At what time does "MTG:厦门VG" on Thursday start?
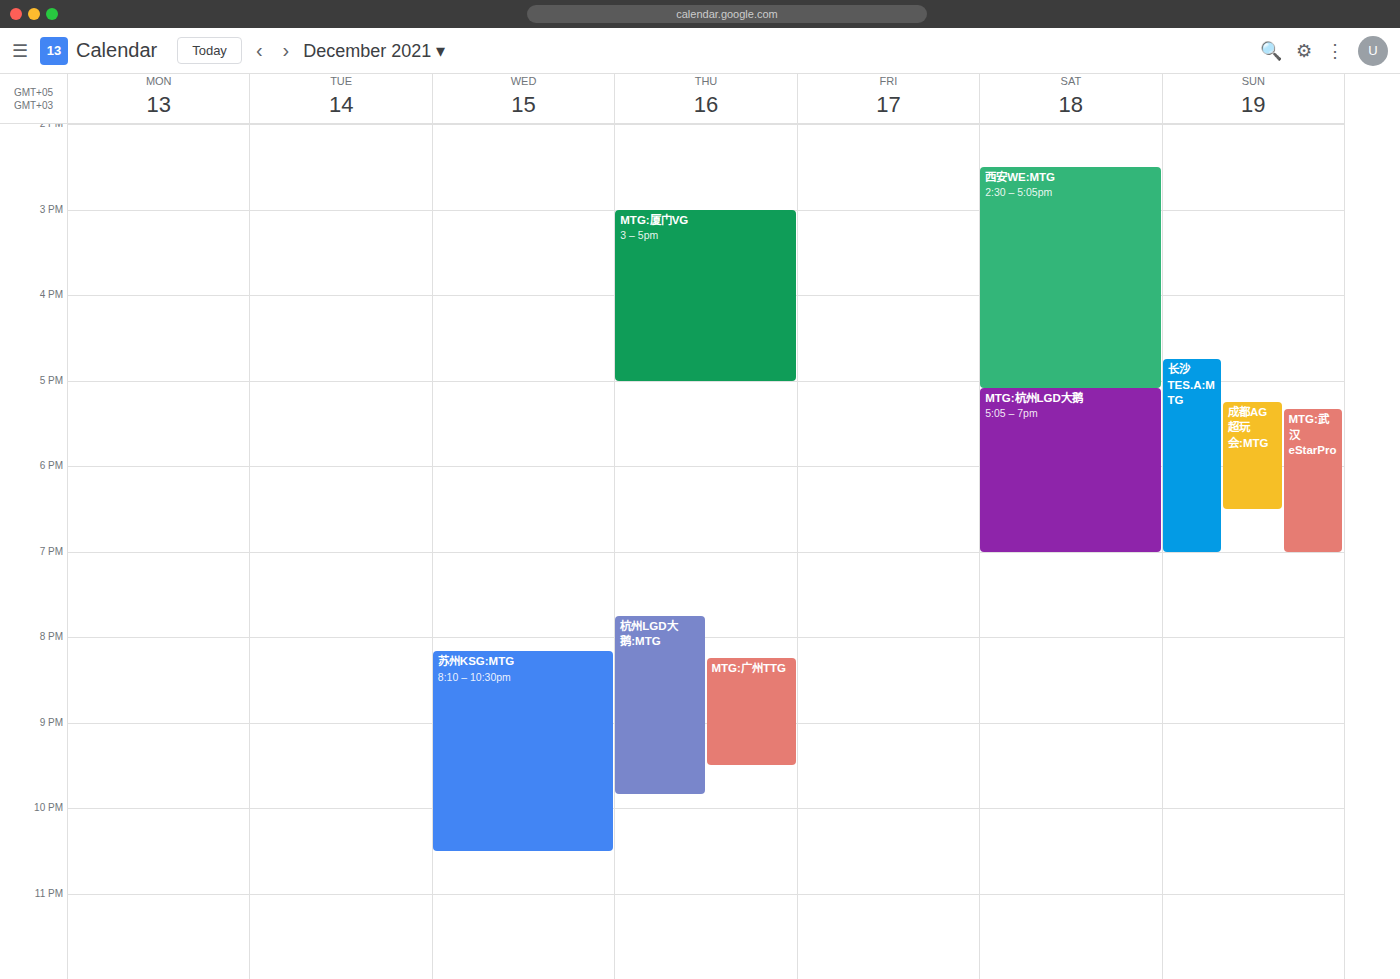
15:00